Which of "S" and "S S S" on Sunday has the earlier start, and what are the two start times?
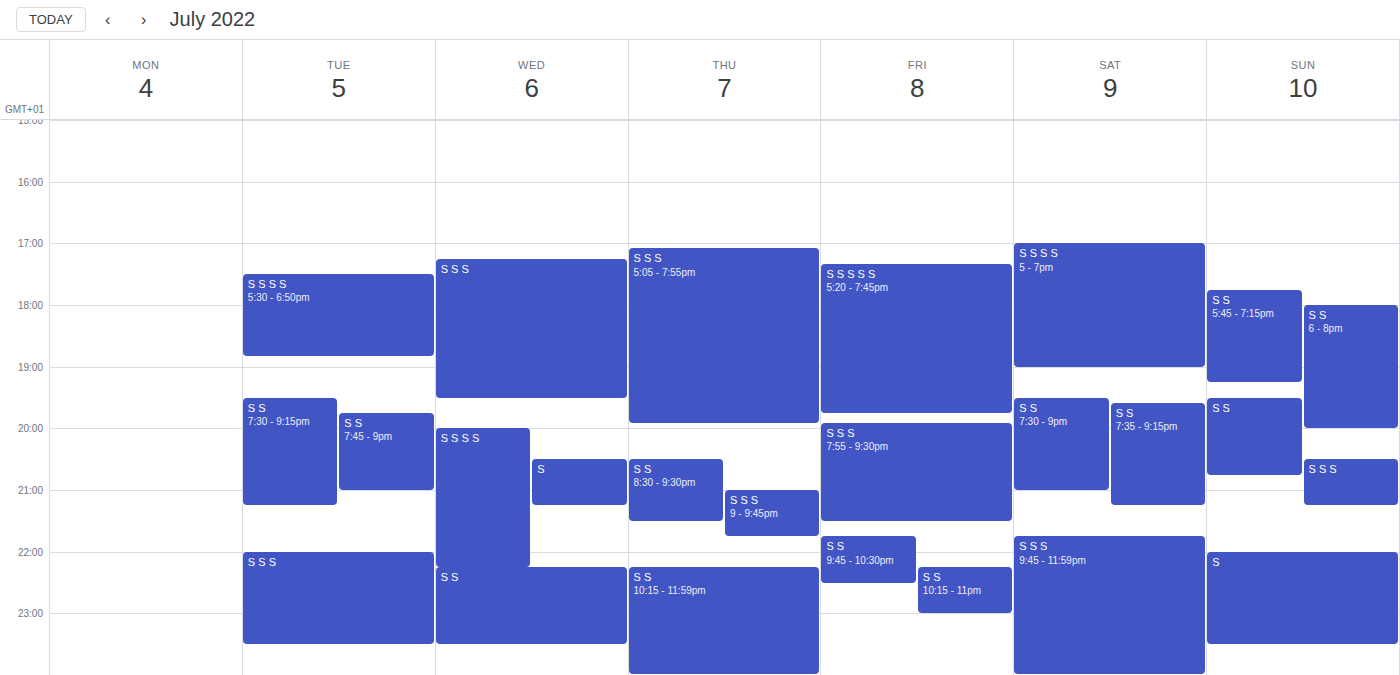
"S S S" 8:30 PM; "S" 10:00 PM.